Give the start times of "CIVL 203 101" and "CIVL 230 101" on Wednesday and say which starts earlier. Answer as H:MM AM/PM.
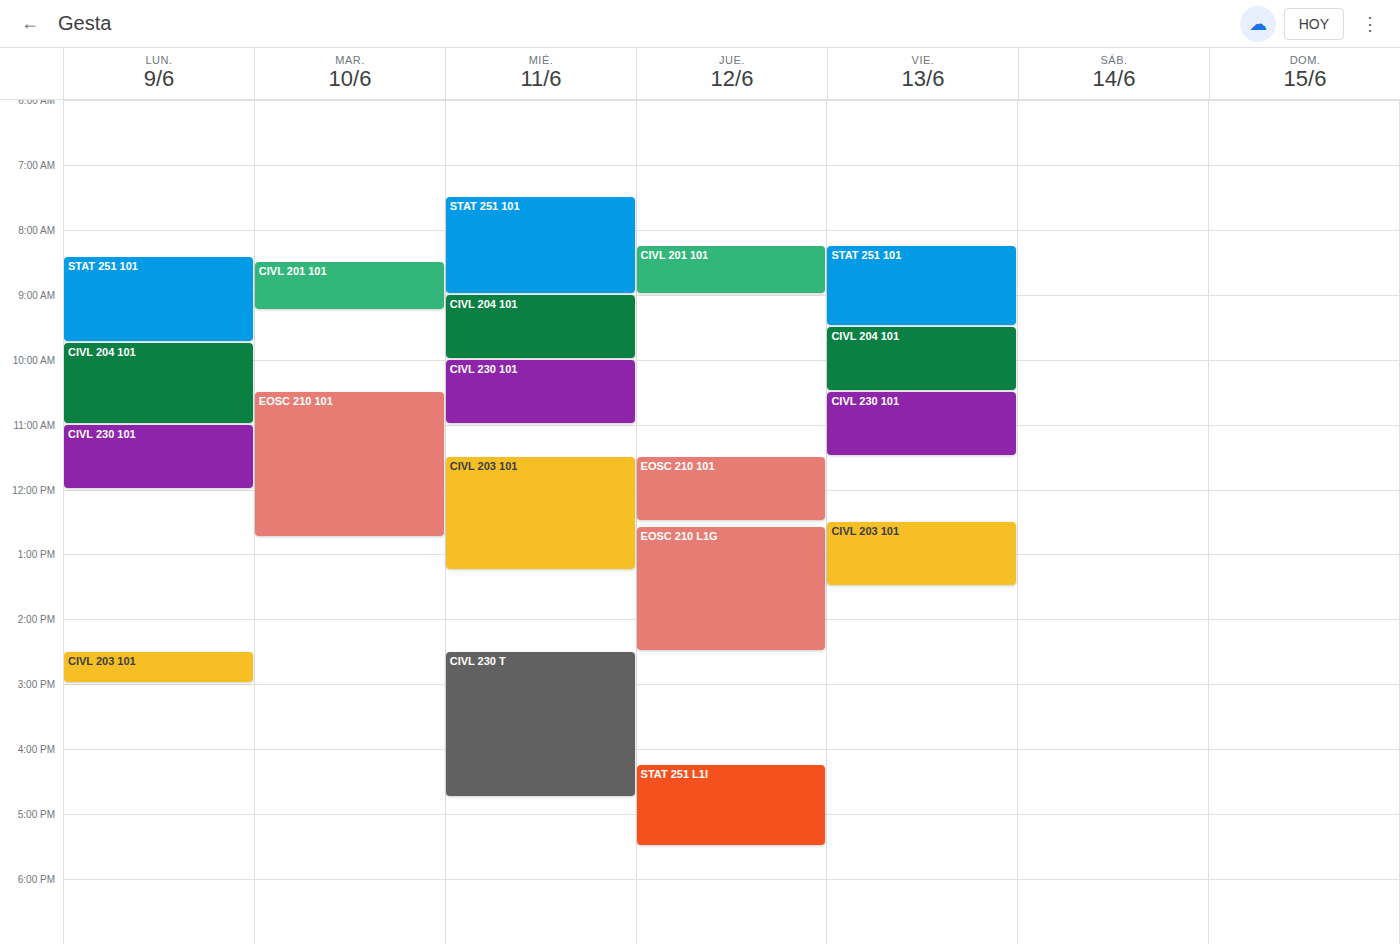
"CIVL 230 101" 10:00 AM; "CIVL 203 101" 11:30 AM.